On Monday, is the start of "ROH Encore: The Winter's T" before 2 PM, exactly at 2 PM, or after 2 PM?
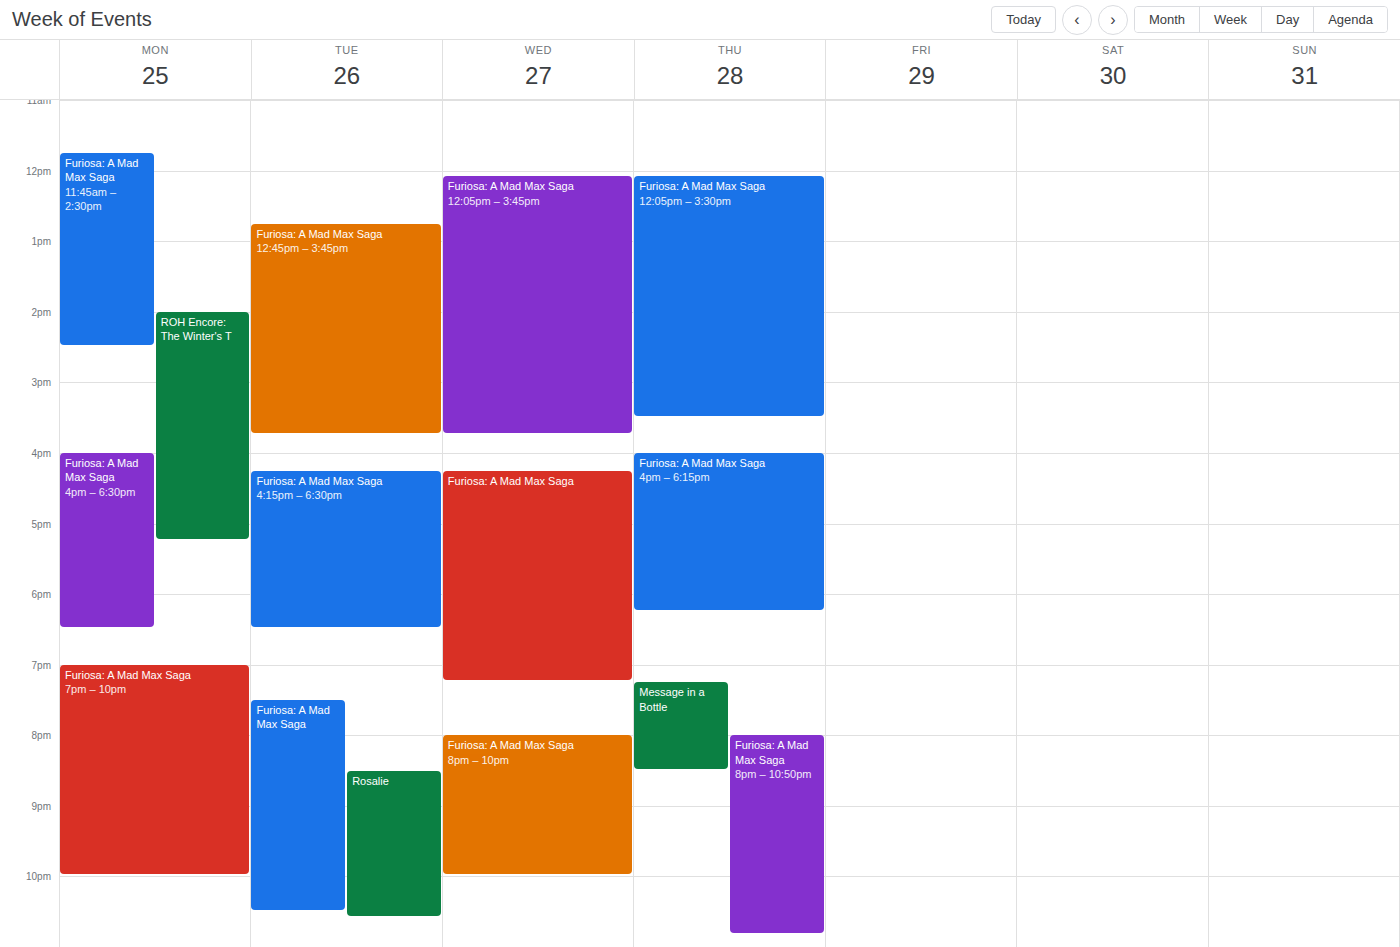
2:00 PM -- exactly at 2 PM, on the 2 PM line.